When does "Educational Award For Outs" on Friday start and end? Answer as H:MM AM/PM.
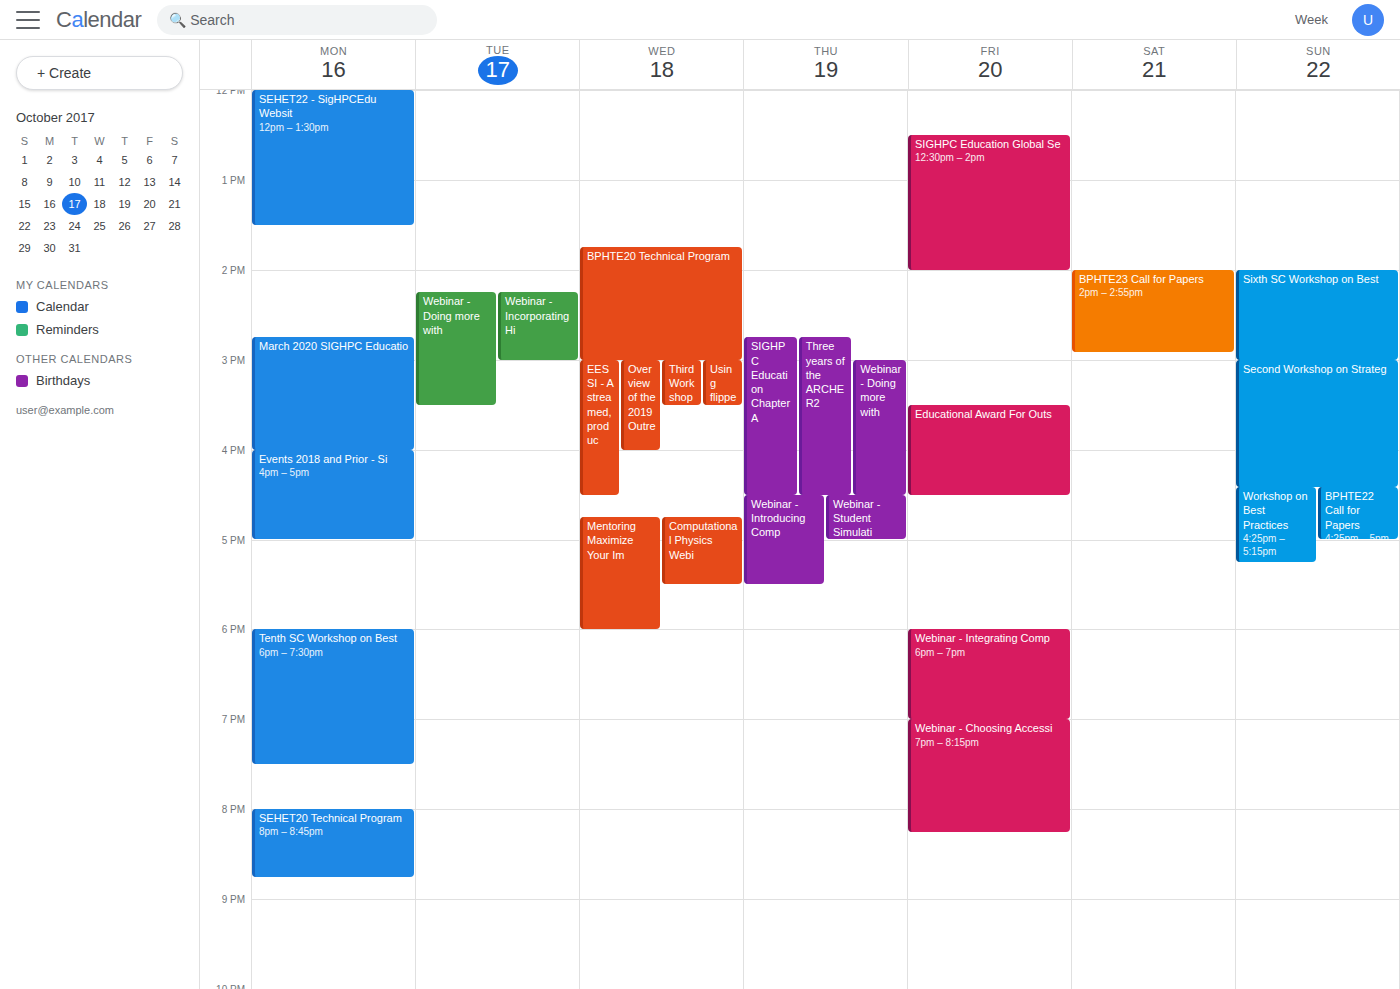
3:30 PM to 4:30 PM